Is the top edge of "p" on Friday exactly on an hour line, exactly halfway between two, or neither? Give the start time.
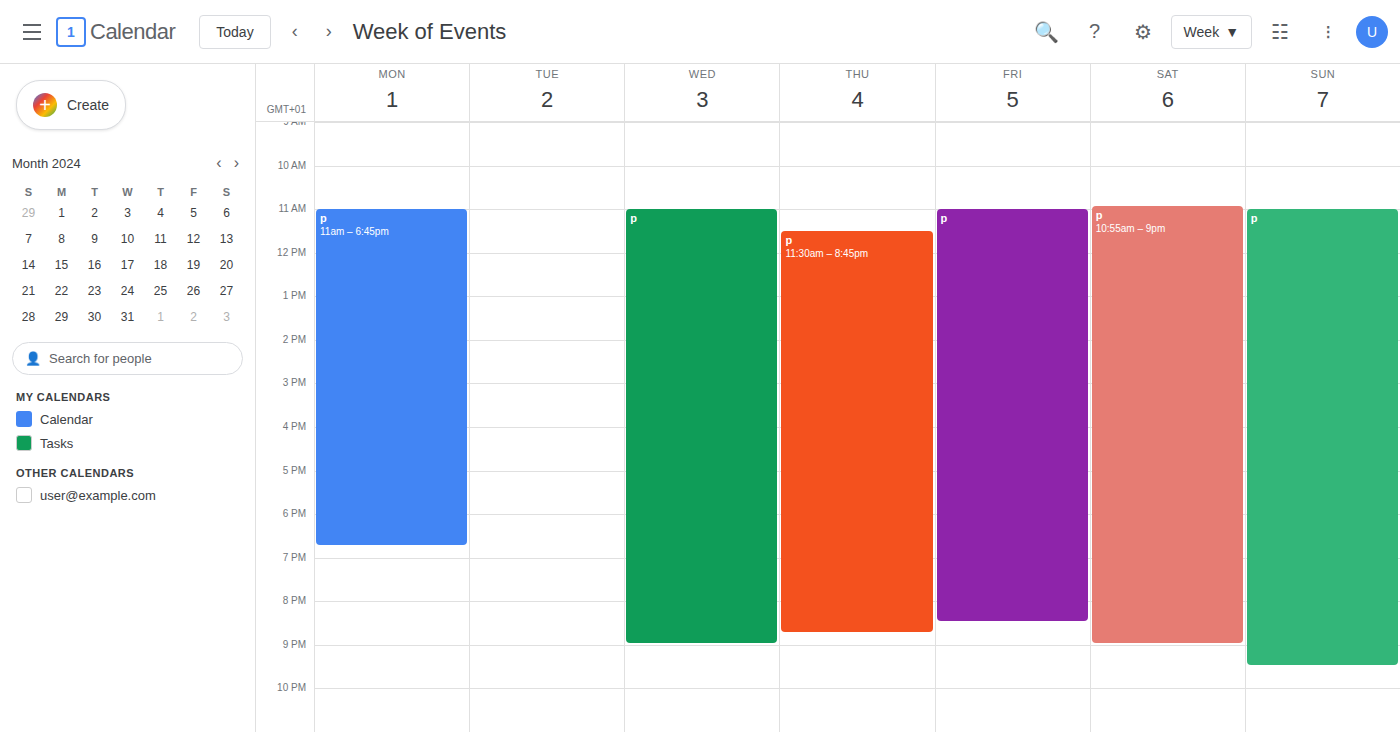
11:00 AM -- exactly on the 11 AM line.